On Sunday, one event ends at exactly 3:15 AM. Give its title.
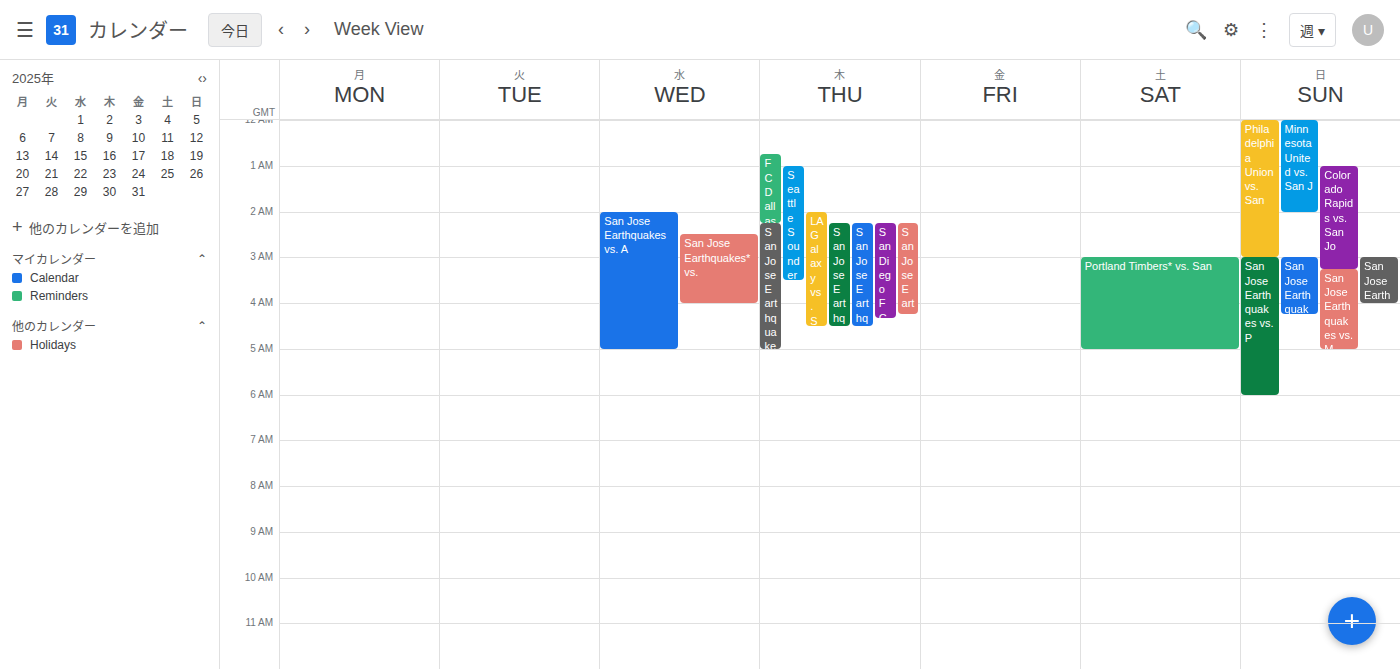
"Colorado Rapids vs. San Jo"